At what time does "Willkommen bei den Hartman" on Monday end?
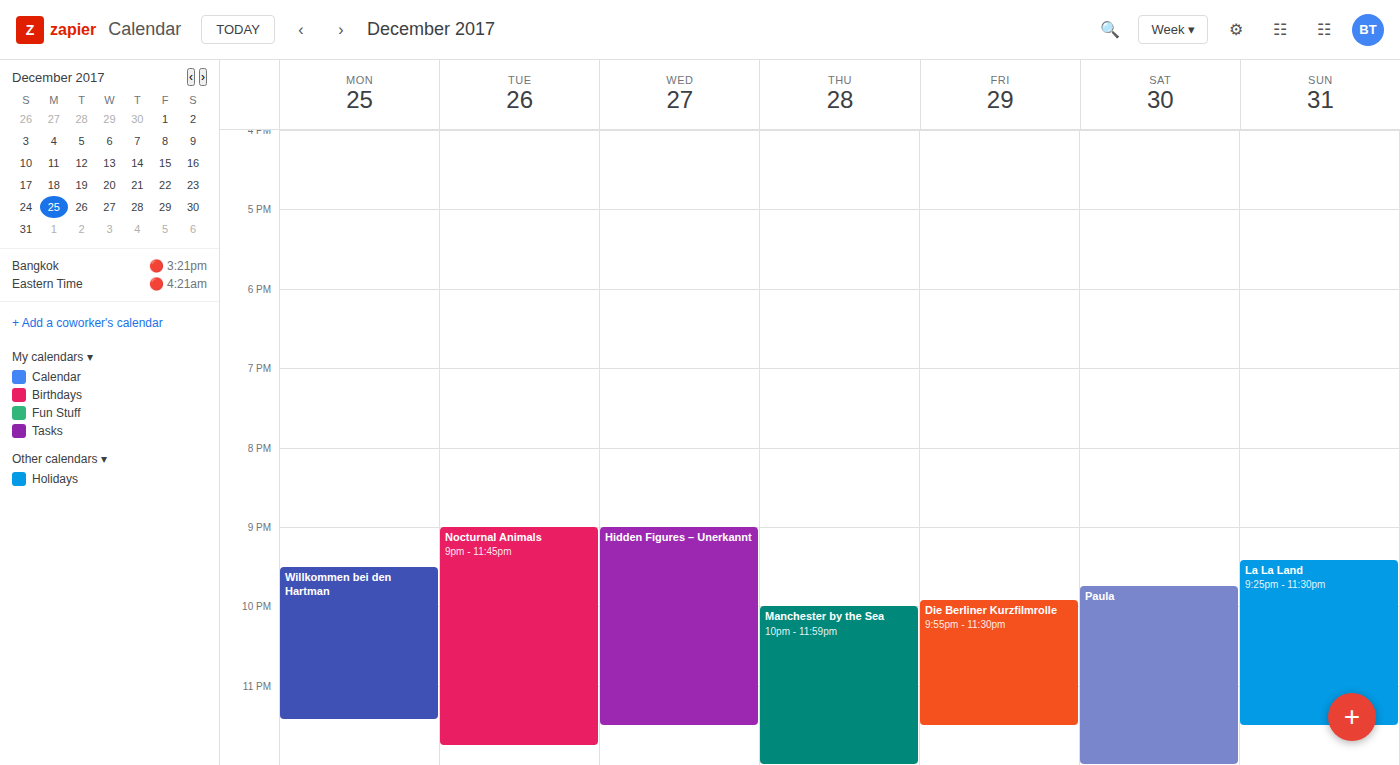
11:25 PM